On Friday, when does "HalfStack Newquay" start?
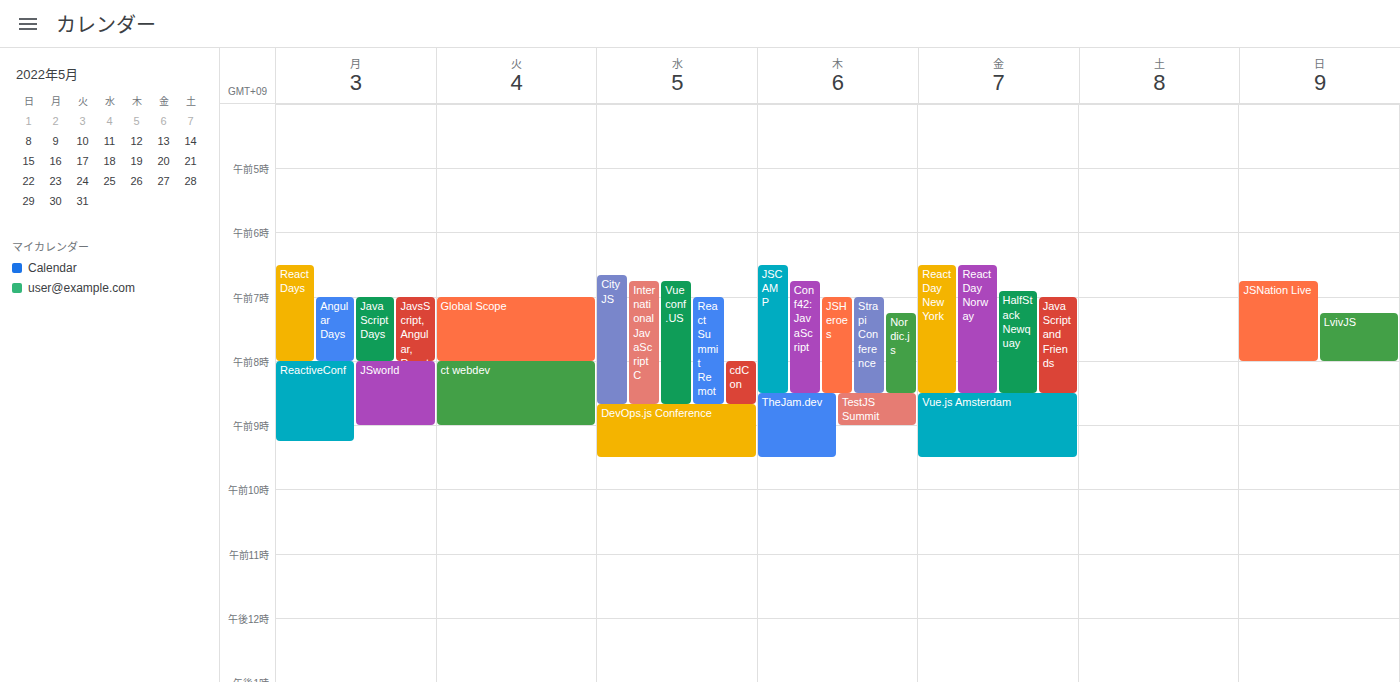
6:55 AM